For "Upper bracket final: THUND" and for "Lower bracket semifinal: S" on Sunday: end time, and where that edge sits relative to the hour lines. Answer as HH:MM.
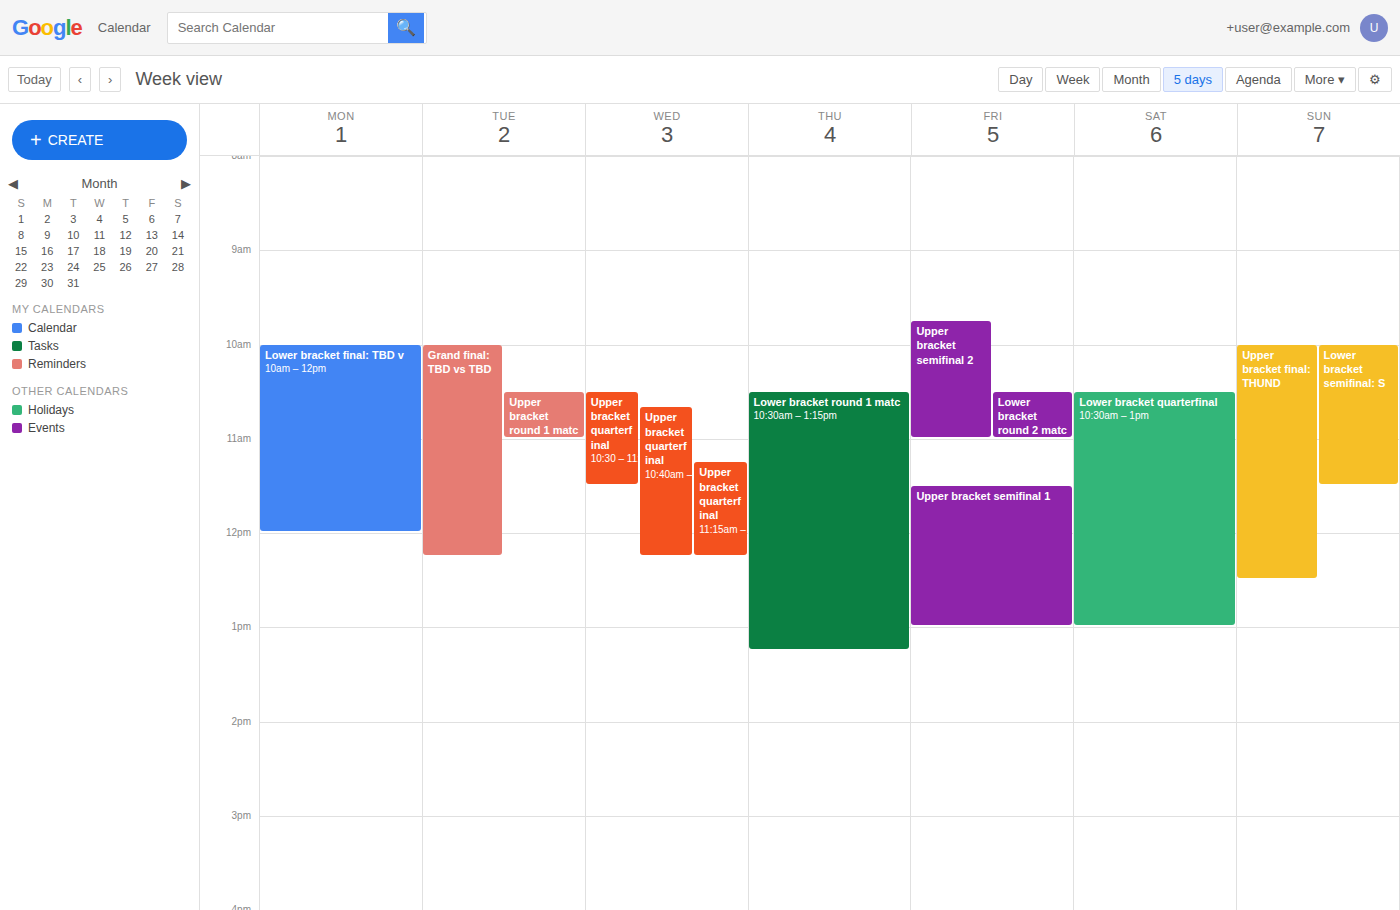
"Upper bracket final: THUND": 12:30, halfway between the 12:00 and 13:00 lines. "Lower bracket semifinal: S": 11:30, halfway between the 11:00 and 12:00 lines.